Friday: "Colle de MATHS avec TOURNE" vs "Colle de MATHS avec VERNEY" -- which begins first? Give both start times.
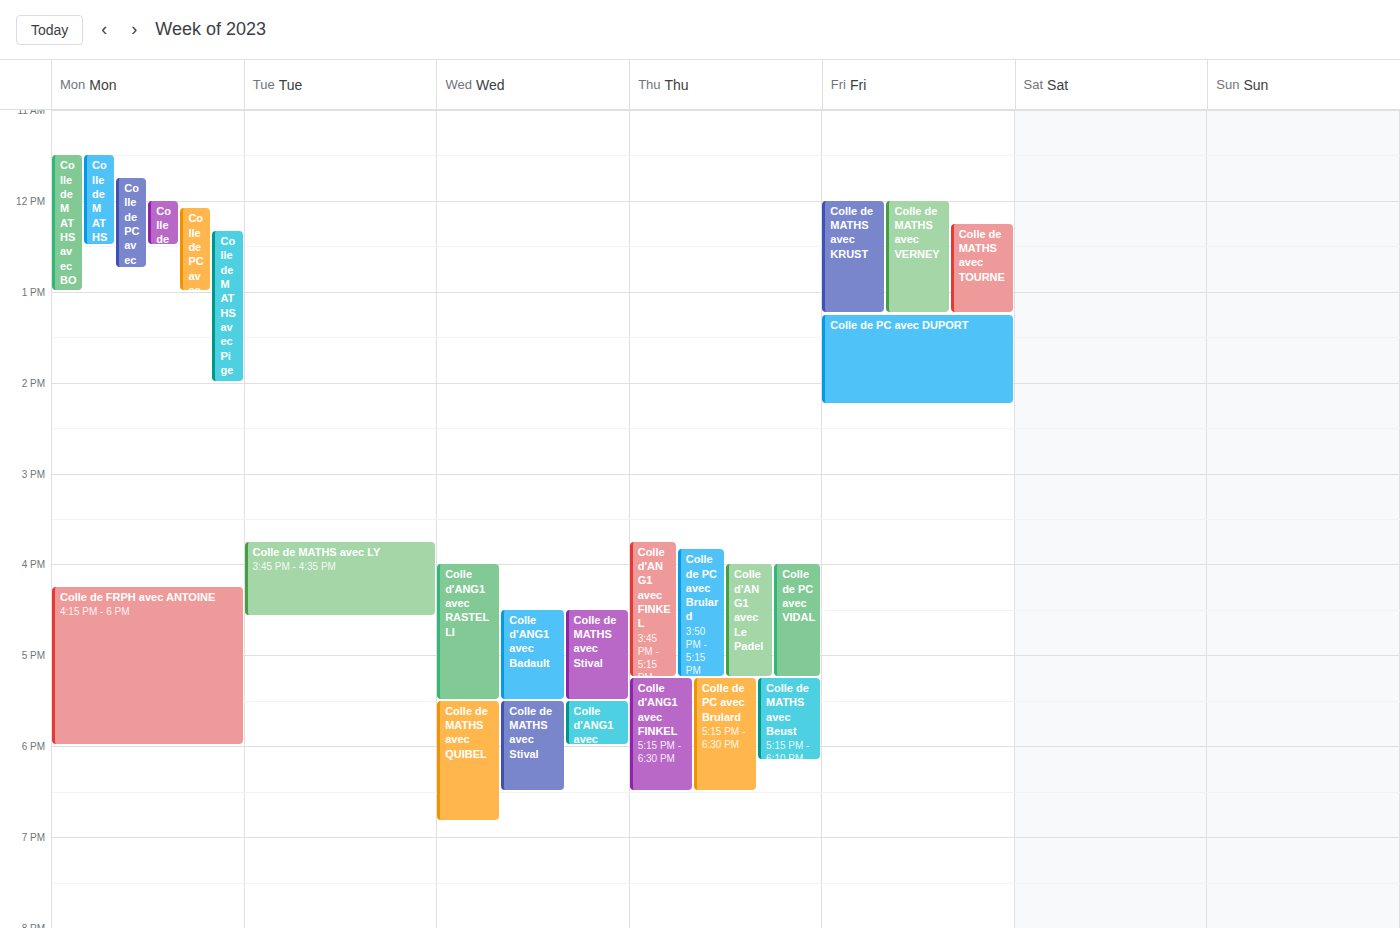
"Colle de MATHS avec VERNEY" 12:00 PM; "Colle de MATHS avec TOURNE" 12:15 PM.